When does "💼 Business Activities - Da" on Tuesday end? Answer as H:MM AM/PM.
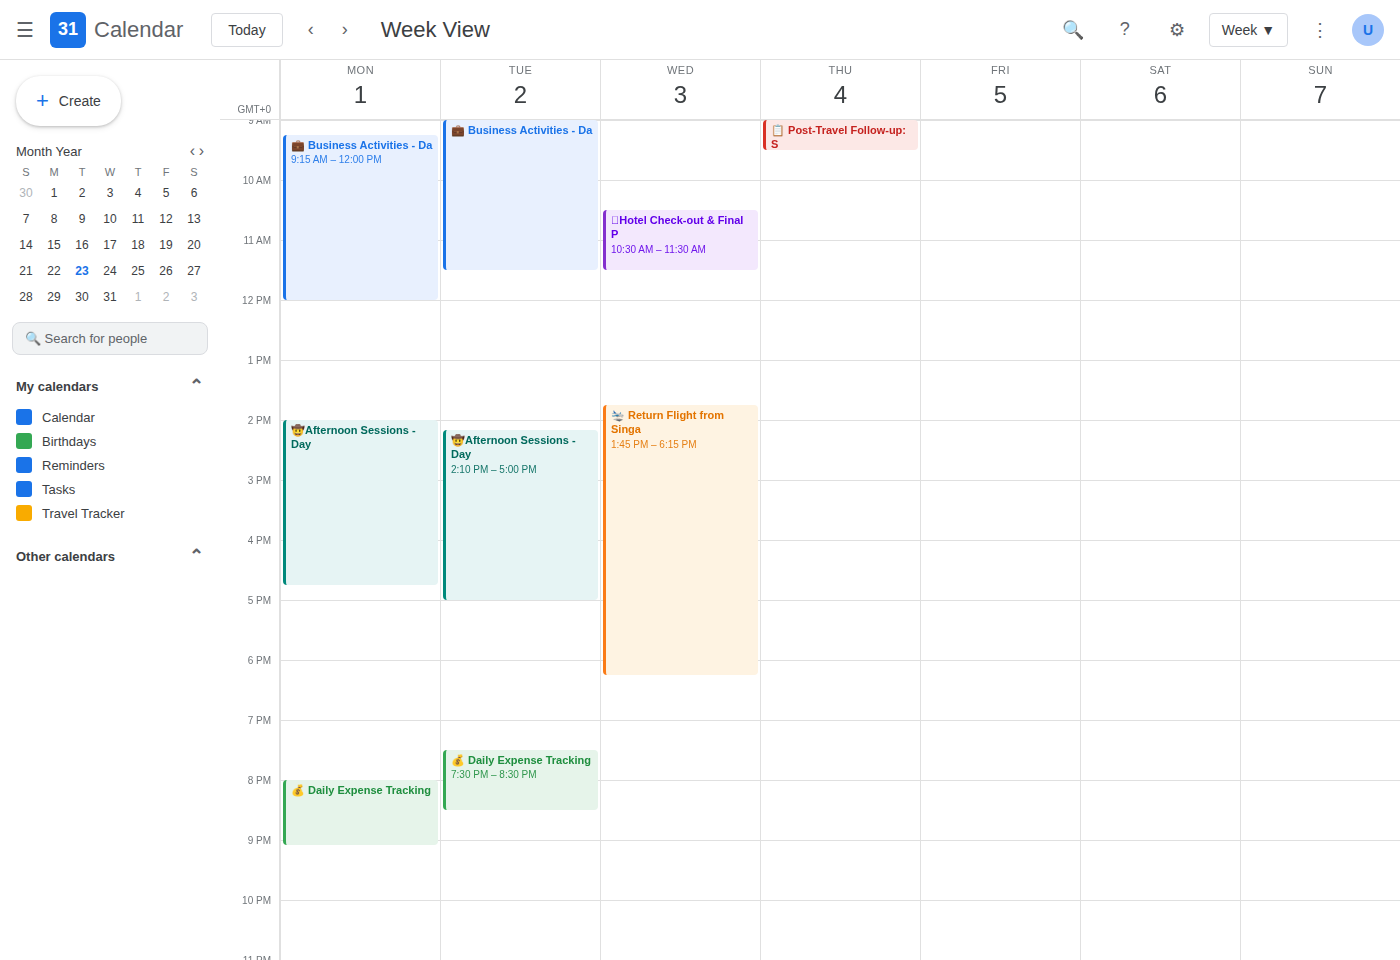
11:30 AM